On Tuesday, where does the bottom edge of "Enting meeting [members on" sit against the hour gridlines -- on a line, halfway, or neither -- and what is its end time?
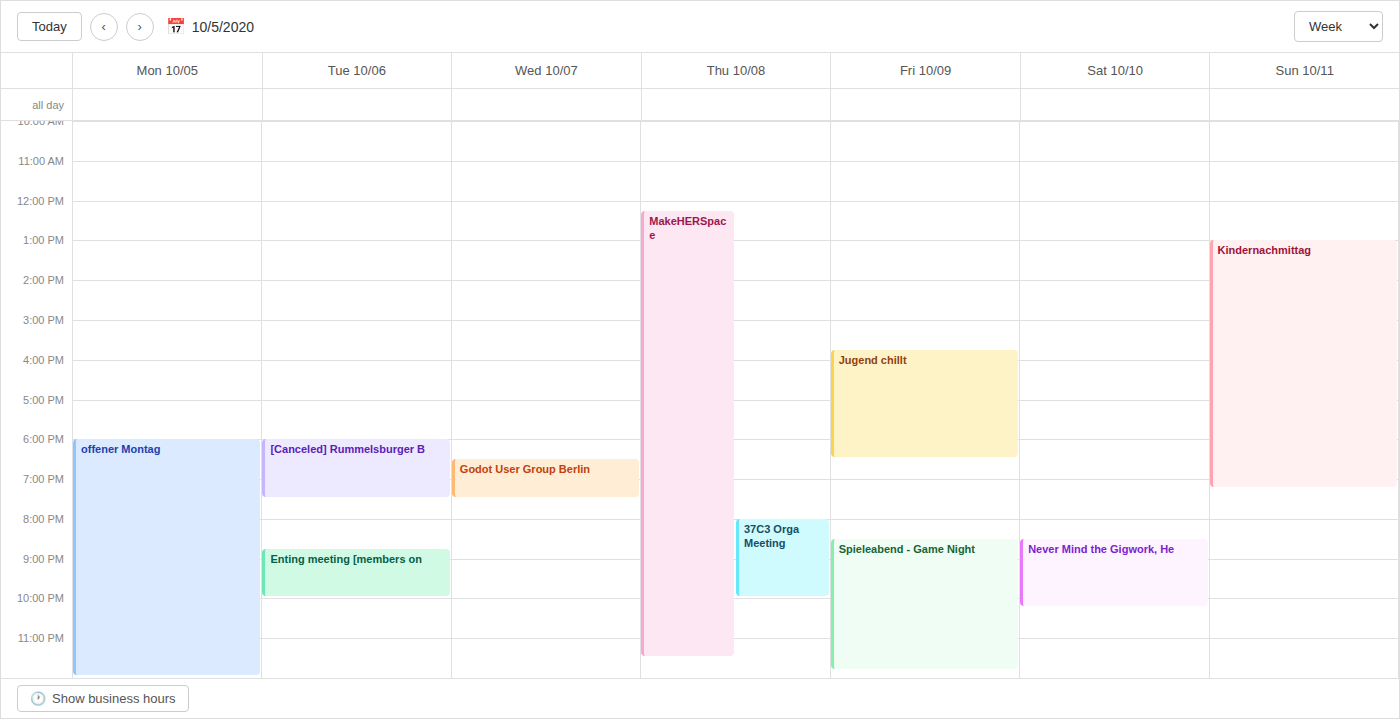
10:00 PM -- exactly on the 10 PM line.